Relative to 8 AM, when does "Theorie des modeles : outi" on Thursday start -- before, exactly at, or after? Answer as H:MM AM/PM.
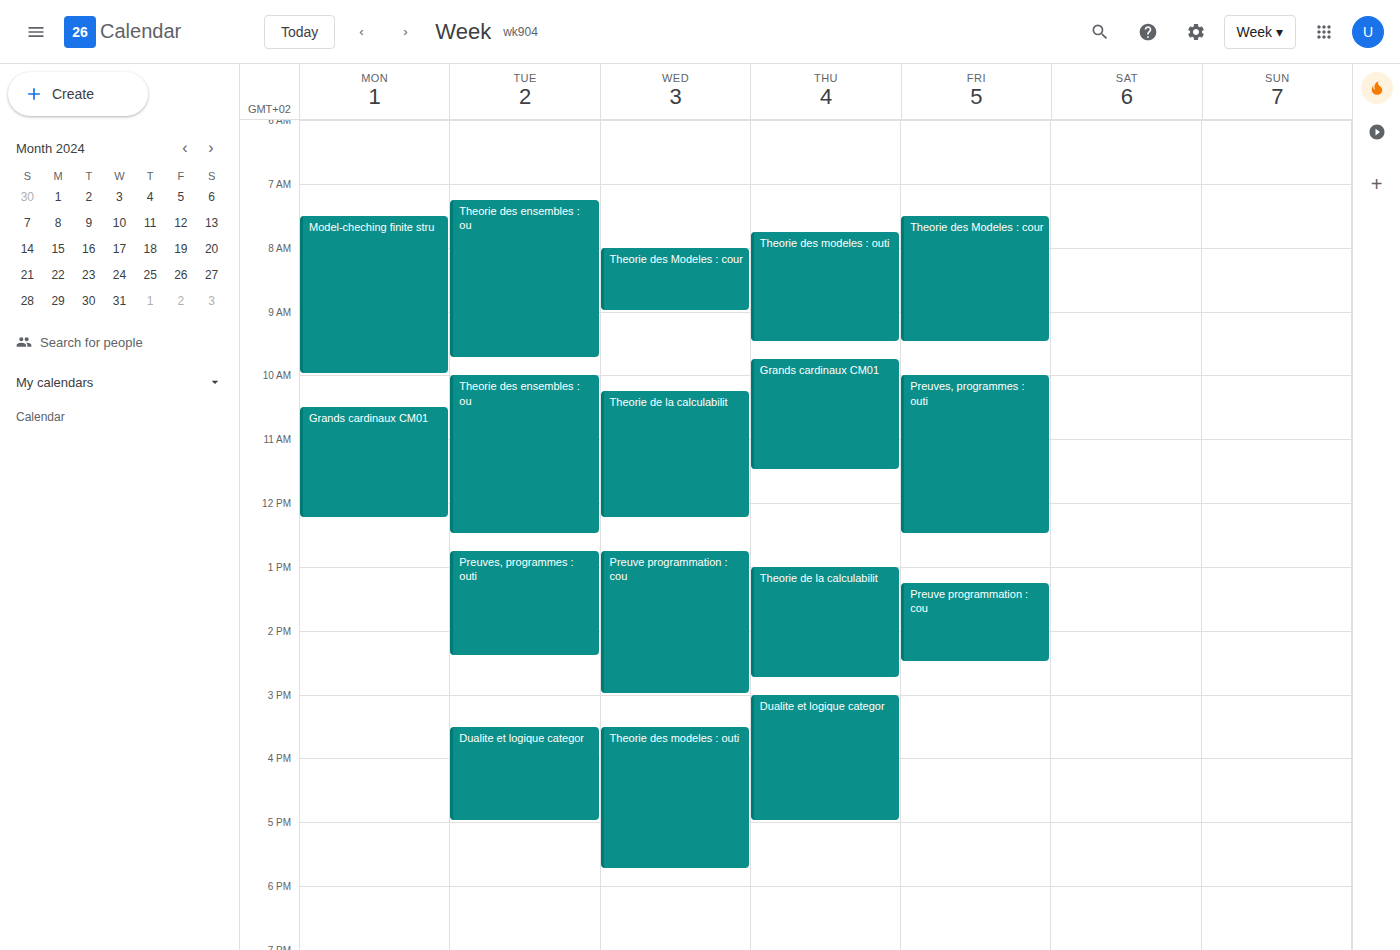
7:45 AM -- before 8 AM, 15 minutes above the 8 AM line.